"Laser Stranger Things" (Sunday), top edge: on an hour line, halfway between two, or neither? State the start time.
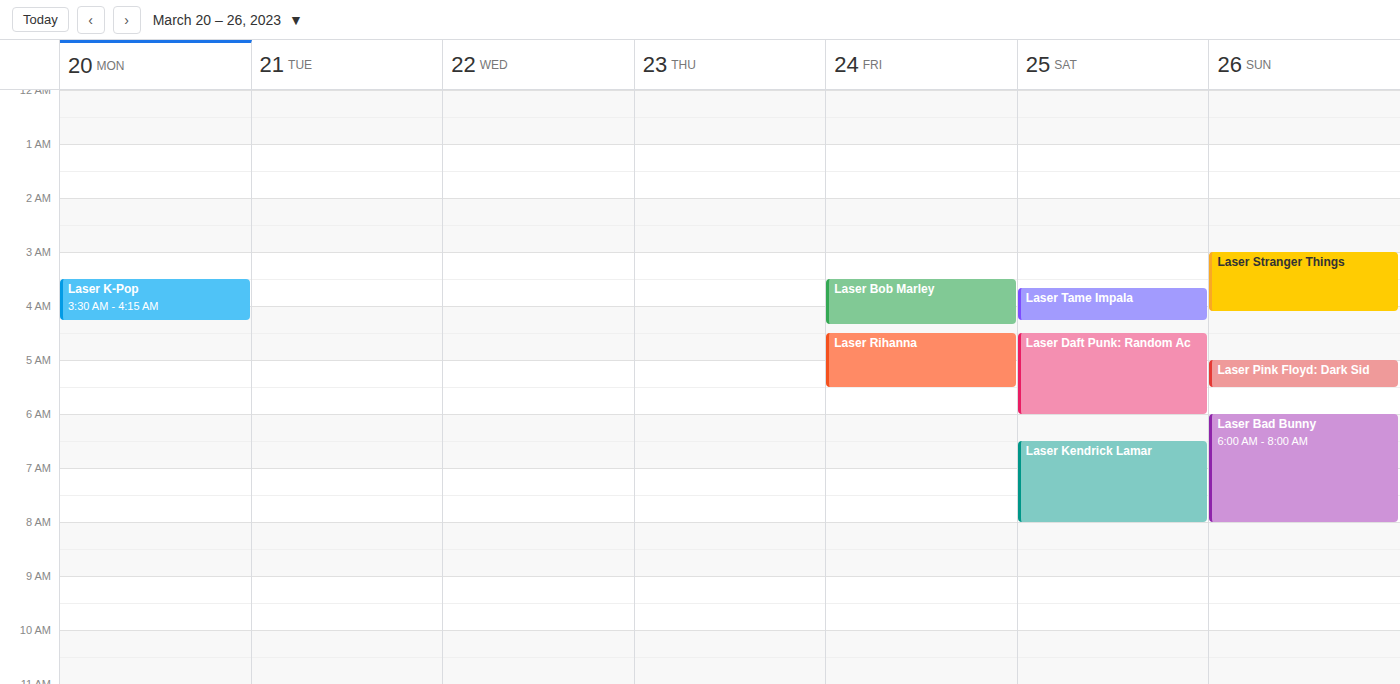
3:00 AM -- exactly on the 3 AM line.